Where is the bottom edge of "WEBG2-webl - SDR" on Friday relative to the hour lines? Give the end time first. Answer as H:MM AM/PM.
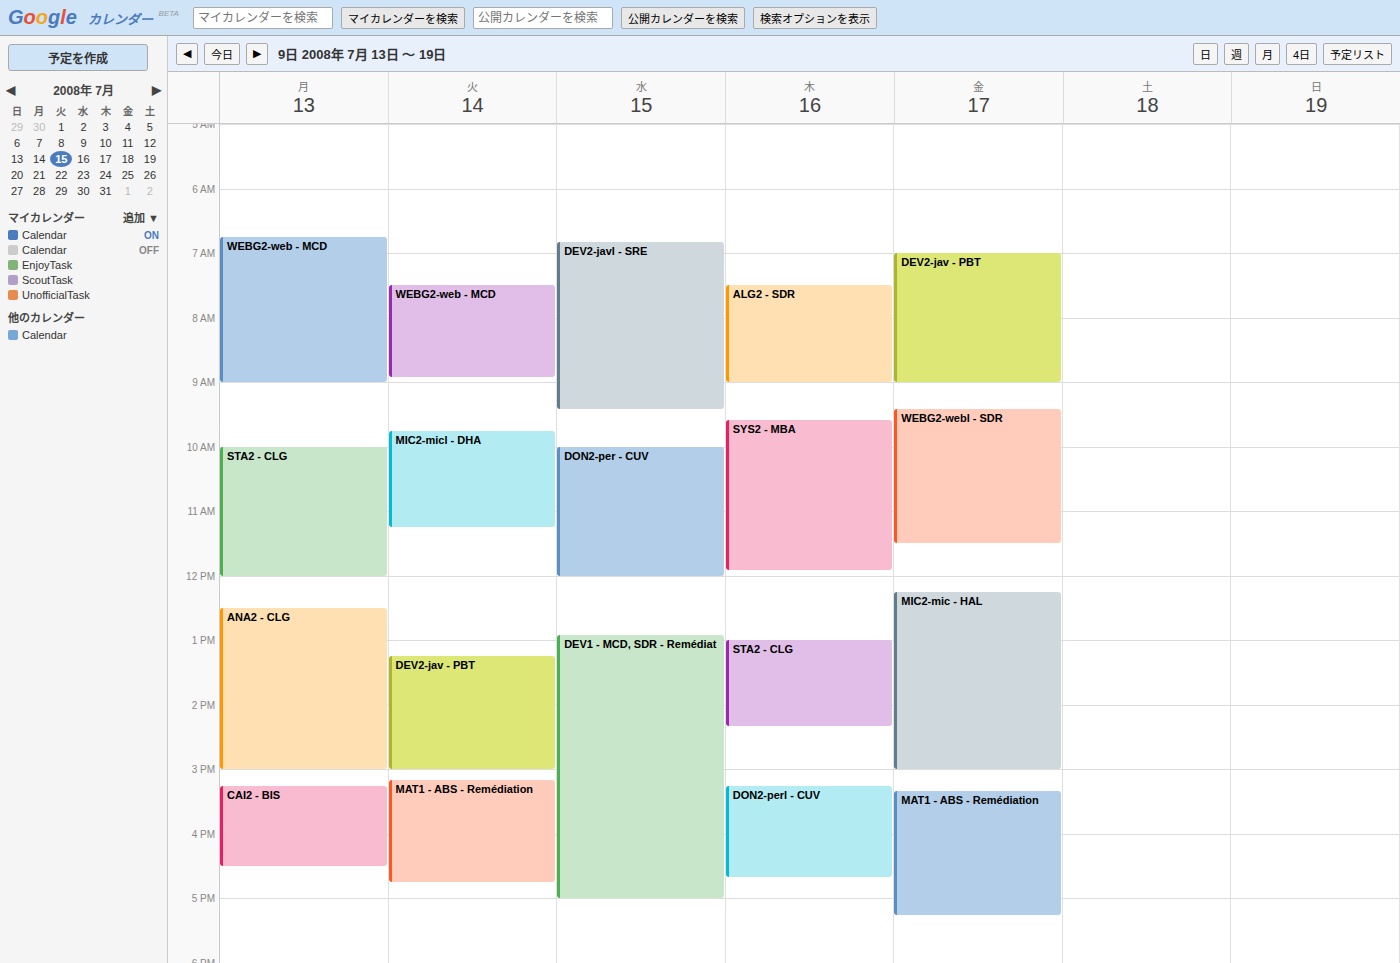
11:30 AM -- halfway between the 11 AM and 12 PM lines.